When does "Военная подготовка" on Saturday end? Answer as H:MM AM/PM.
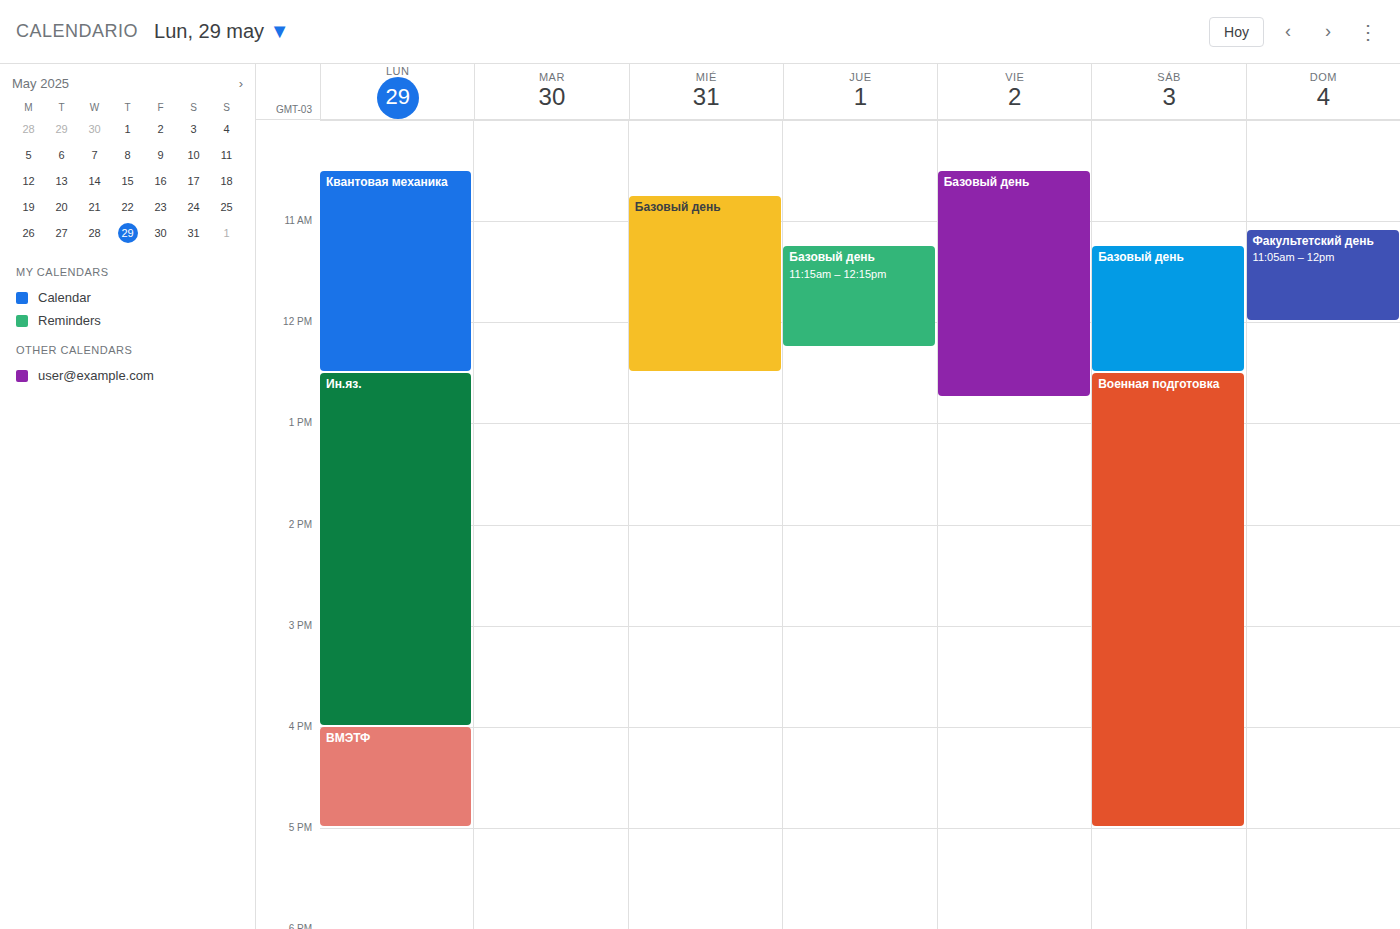
5:00 PM